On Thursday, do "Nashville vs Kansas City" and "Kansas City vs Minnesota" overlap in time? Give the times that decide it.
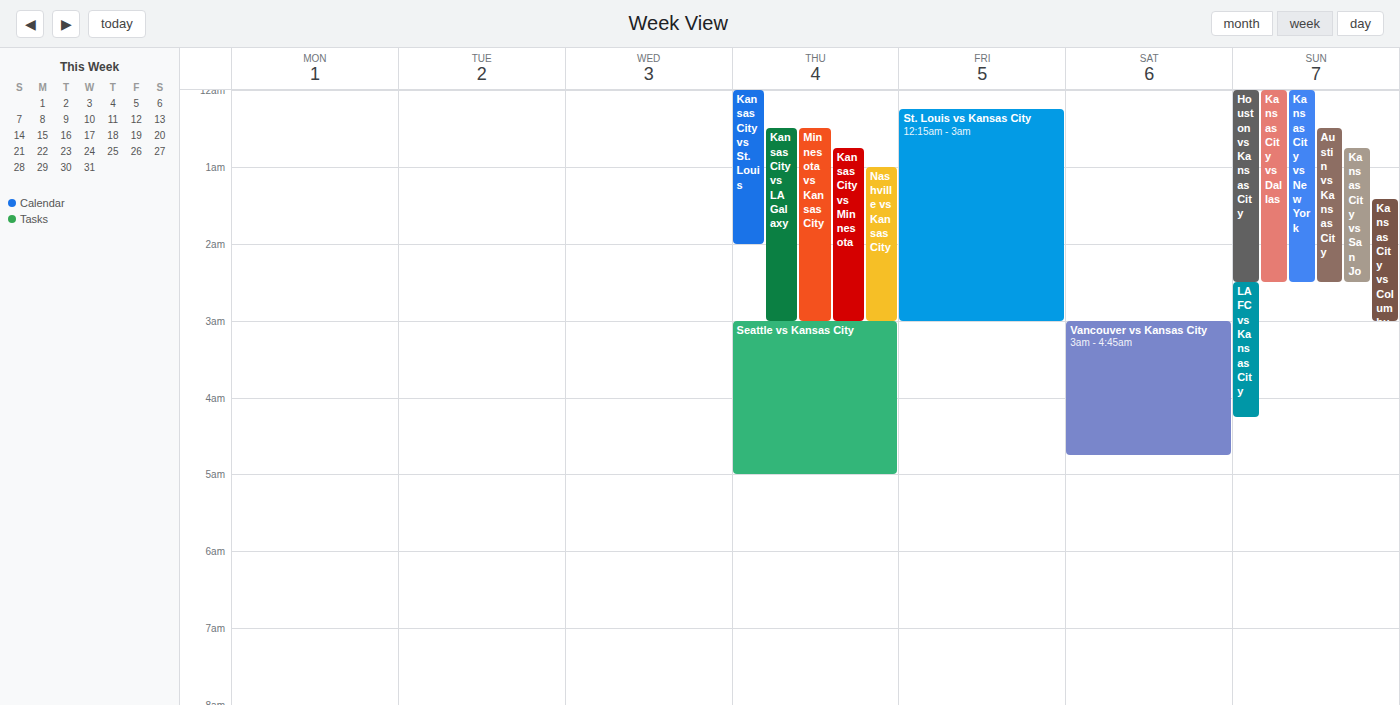
"Nashville vs Kansas City" starts at 1:00 AM, before "Kansas City vs Minnesota" ends at 3:00 AM -- they overlap.